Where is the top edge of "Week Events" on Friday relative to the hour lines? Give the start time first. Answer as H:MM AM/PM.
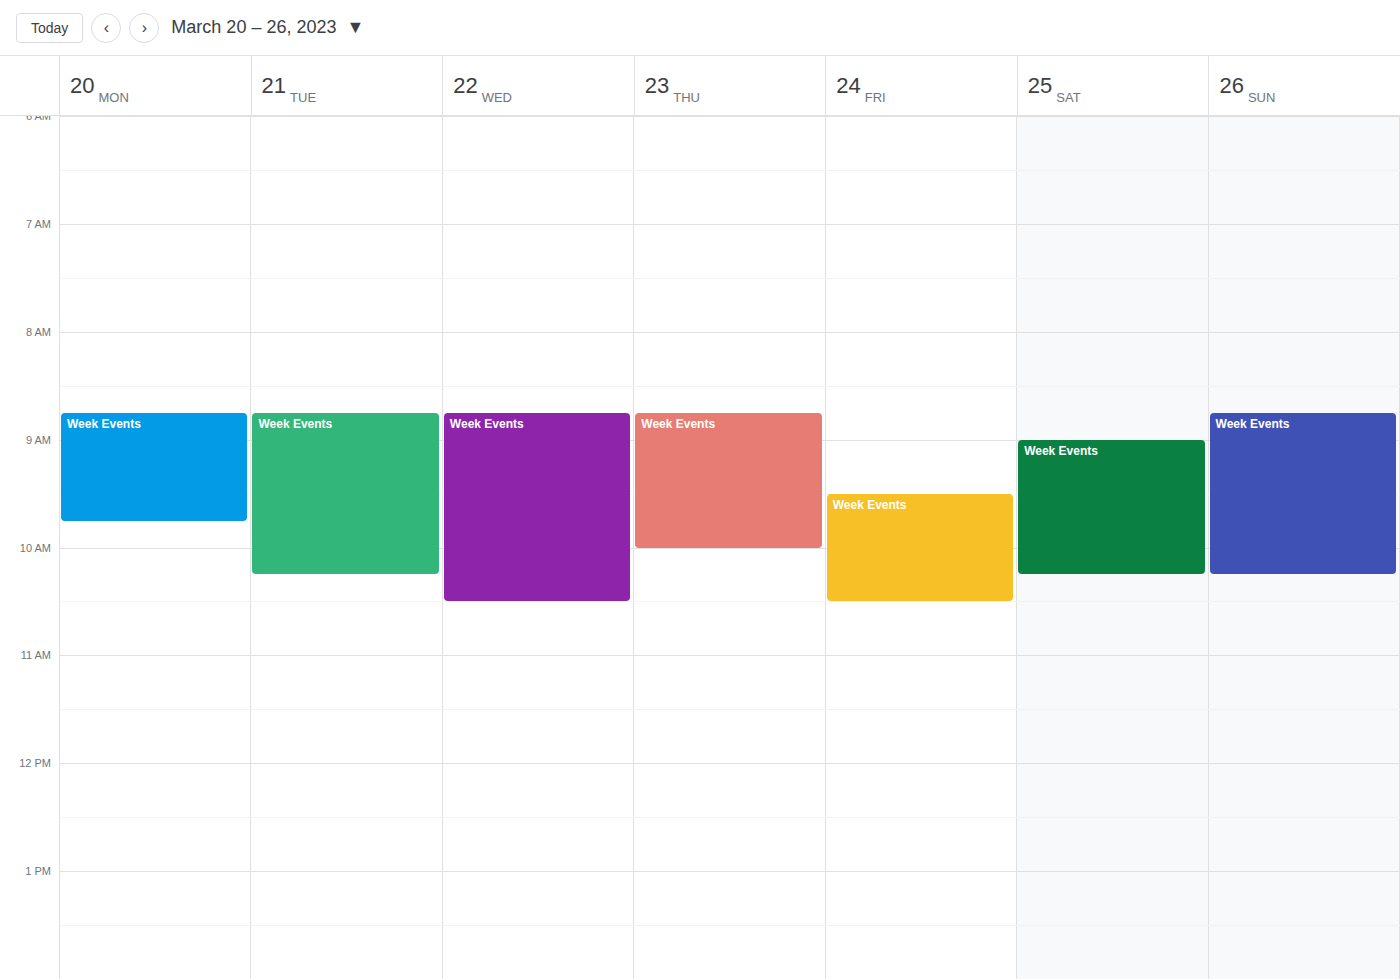
9:30 AM -- halfway between the 9 AM and 10 AM lines.